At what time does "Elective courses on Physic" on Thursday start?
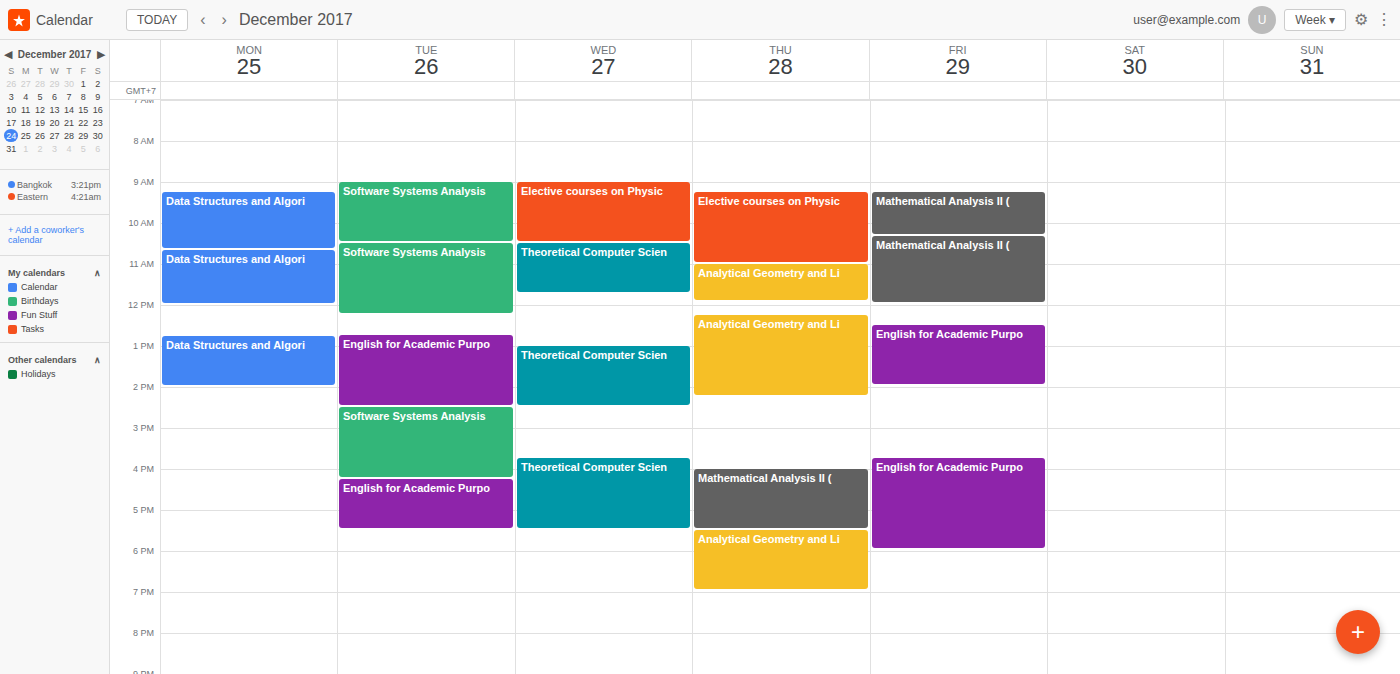
9:15 AM